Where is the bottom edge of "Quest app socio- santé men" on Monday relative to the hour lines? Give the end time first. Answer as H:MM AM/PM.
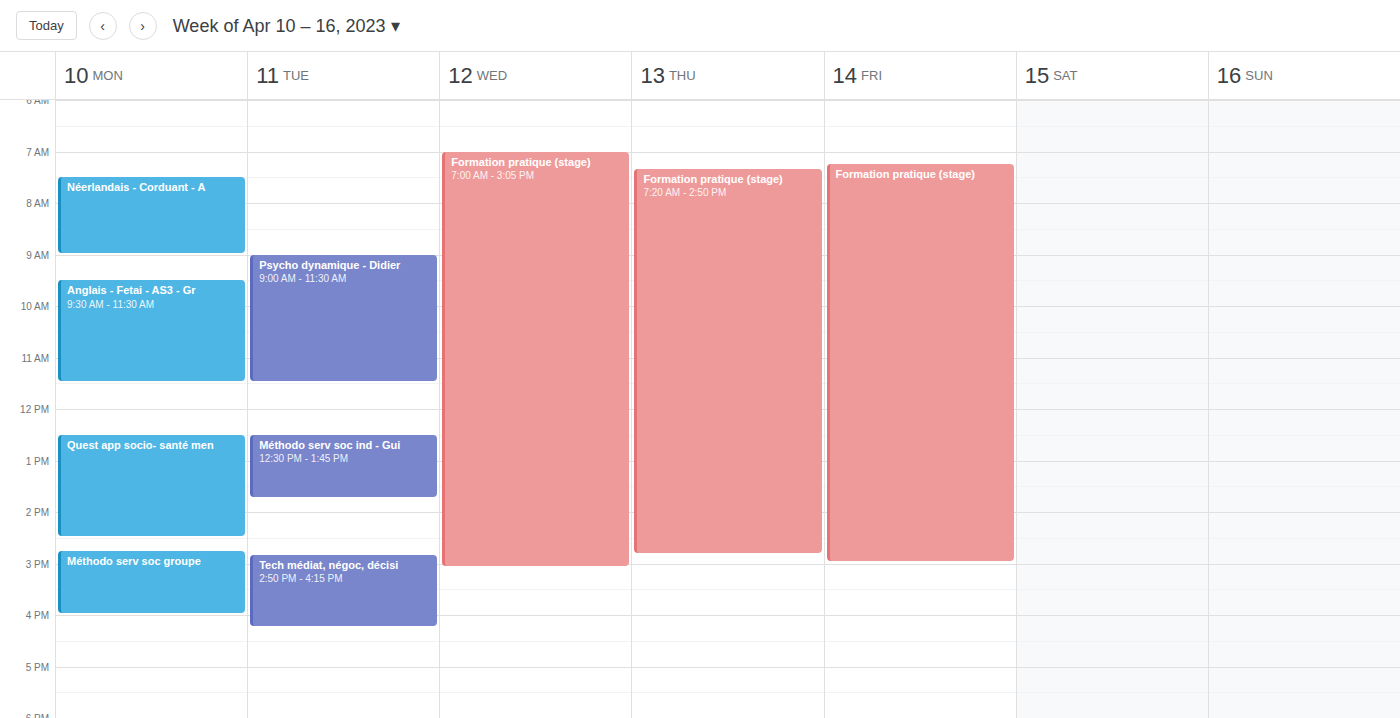
2:30 PM -- halfway between the 2 PM and 3 PM lines.